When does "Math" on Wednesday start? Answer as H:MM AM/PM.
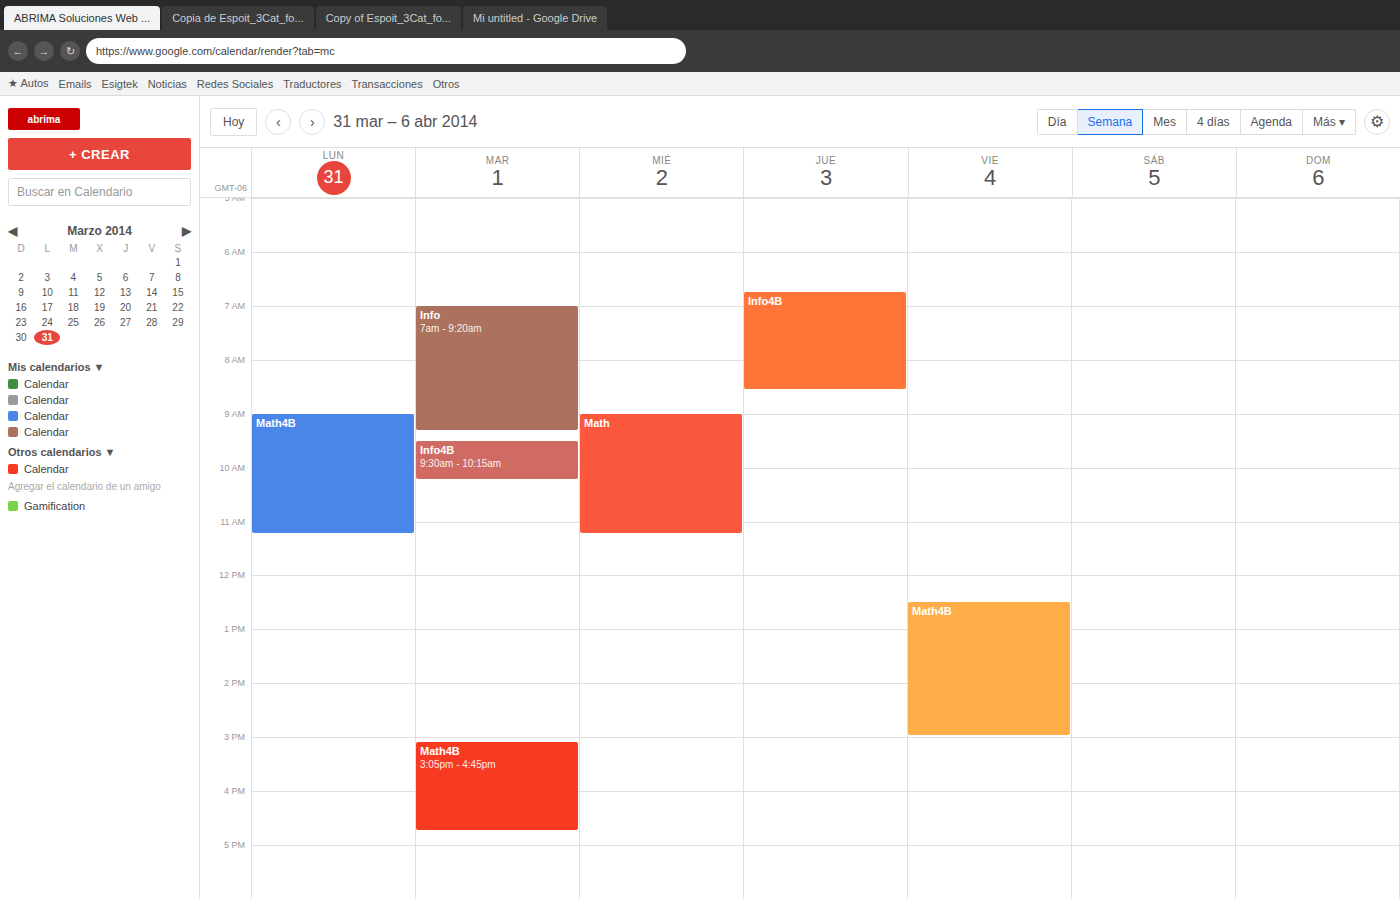
9:00 AM